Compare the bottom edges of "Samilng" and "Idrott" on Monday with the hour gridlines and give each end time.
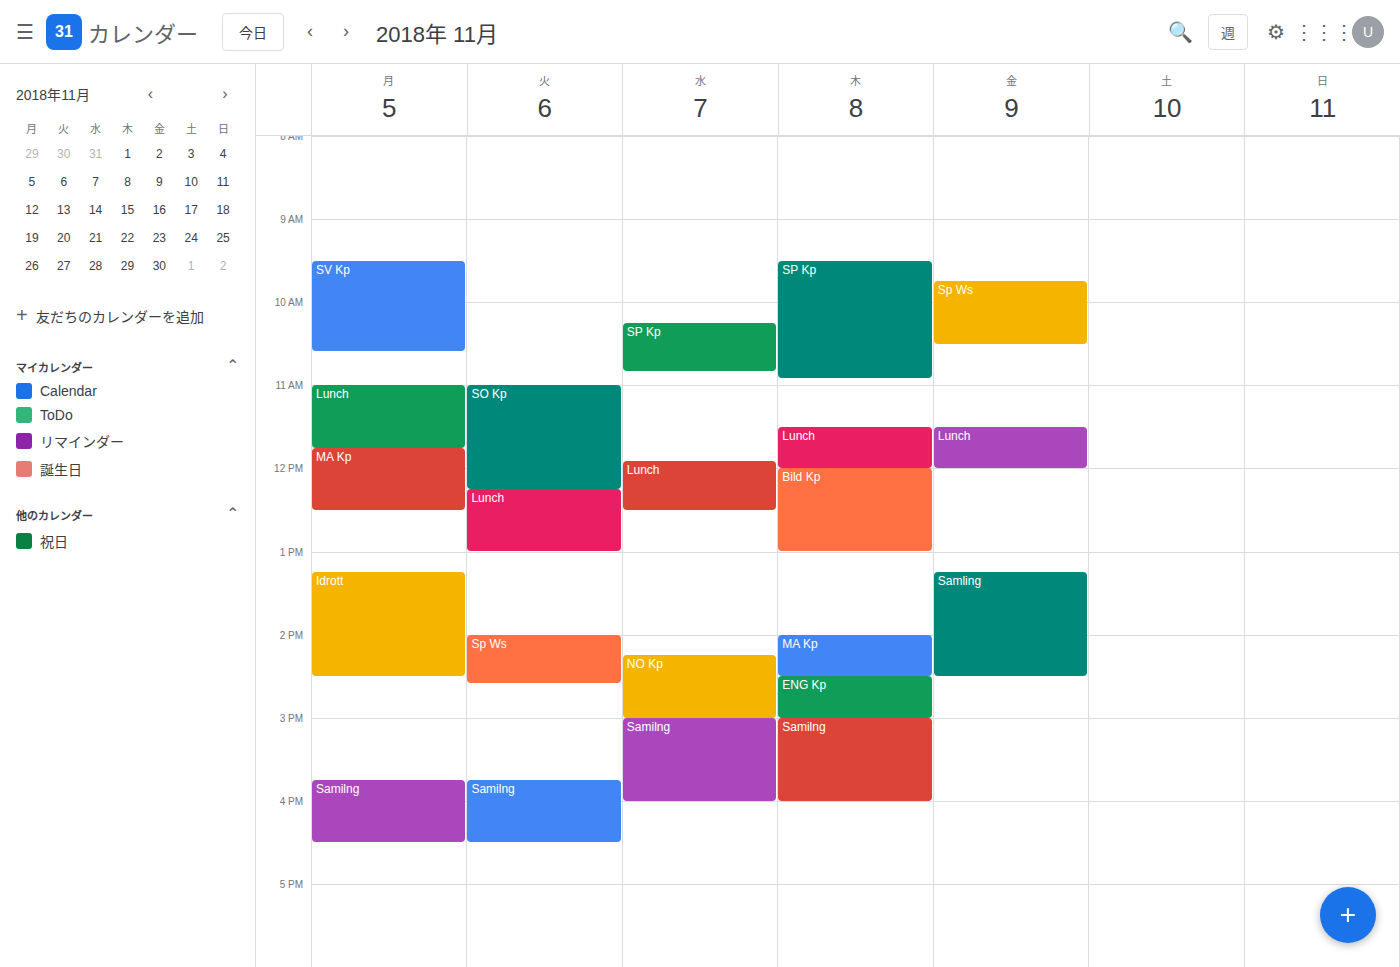
"Samilng": 4:30 PM, halfway between the 4 PM and 5 PM lines. "Idrott": 2:30 PM, halfway between the 2 PM and 3 PM lines.